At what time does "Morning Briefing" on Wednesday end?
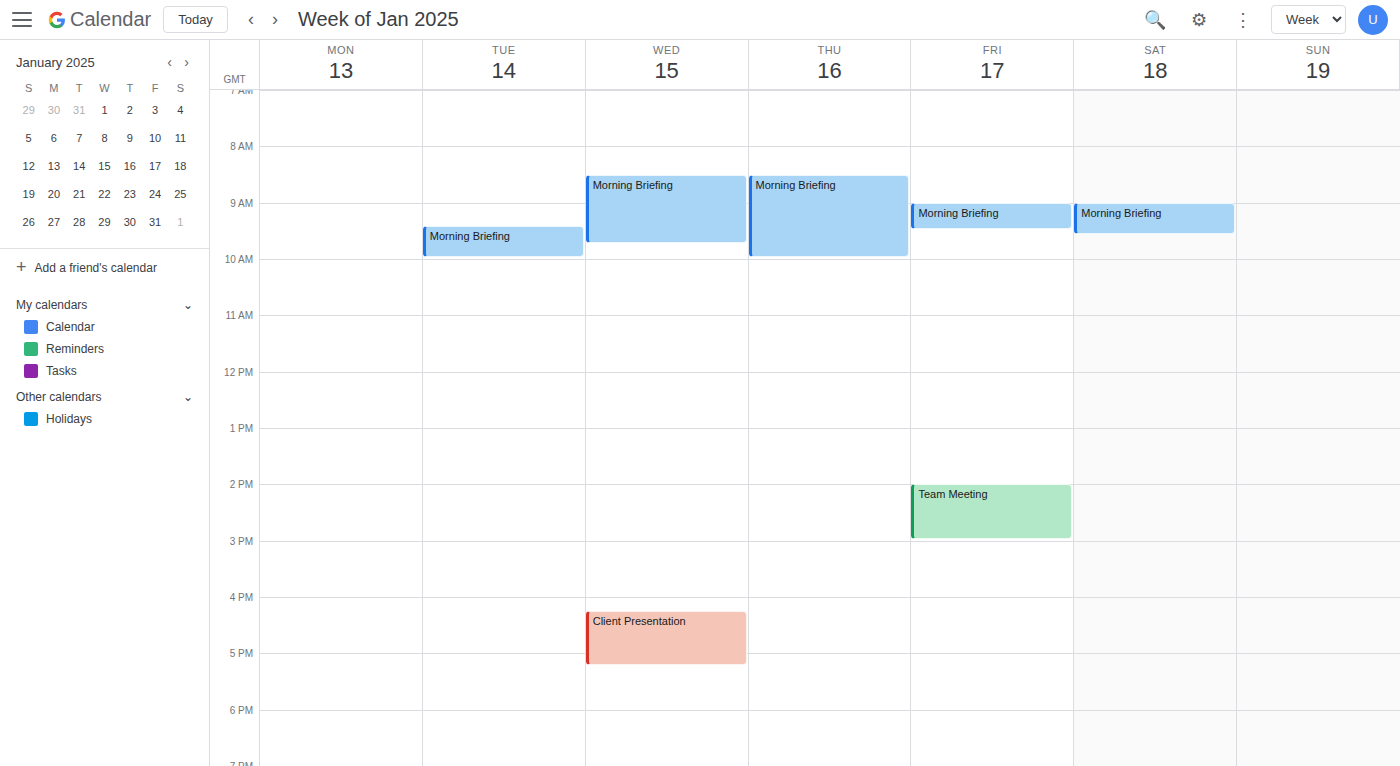
9:45 AM